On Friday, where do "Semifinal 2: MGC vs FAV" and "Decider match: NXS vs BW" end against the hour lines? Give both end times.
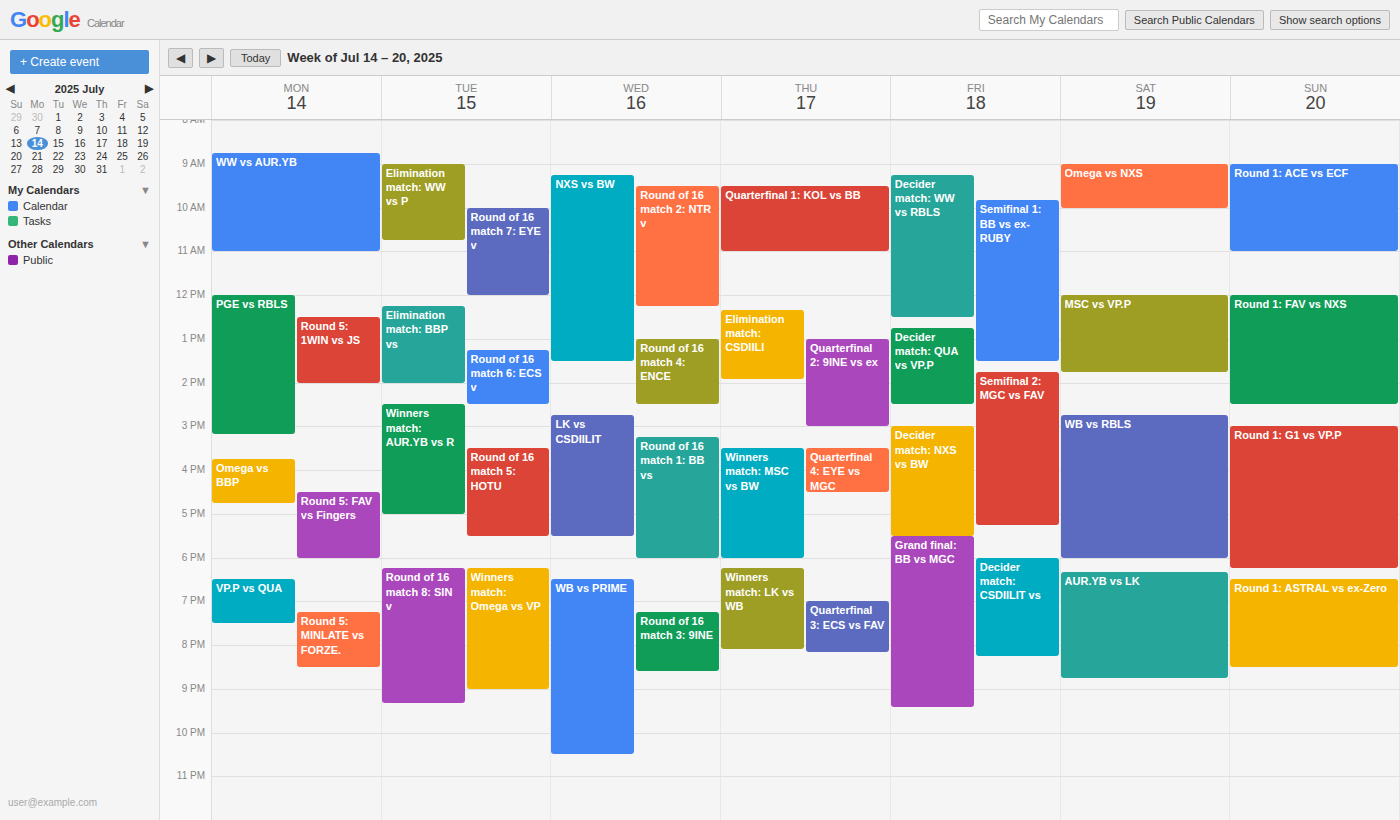
"Semifinal 2: MGC vs FAV": 5:15 PM, neither: a quarter of the way from the 5 PM line to the 6 PM line. "Decider match: NXS vs BW": 5:30 PM, halfway between the 5 PM and 6 PM lines.